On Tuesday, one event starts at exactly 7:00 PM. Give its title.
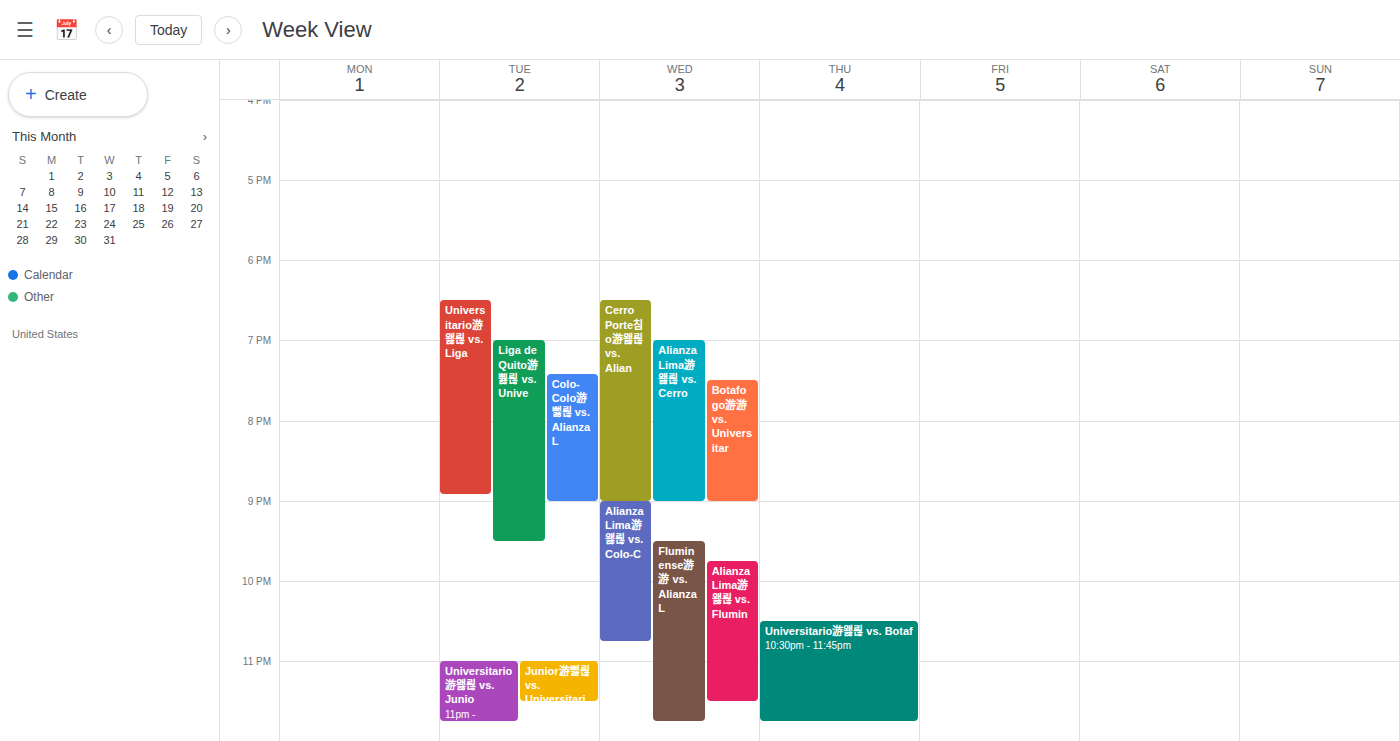
"Liga de Quito游쀯릖 vs. Unive"